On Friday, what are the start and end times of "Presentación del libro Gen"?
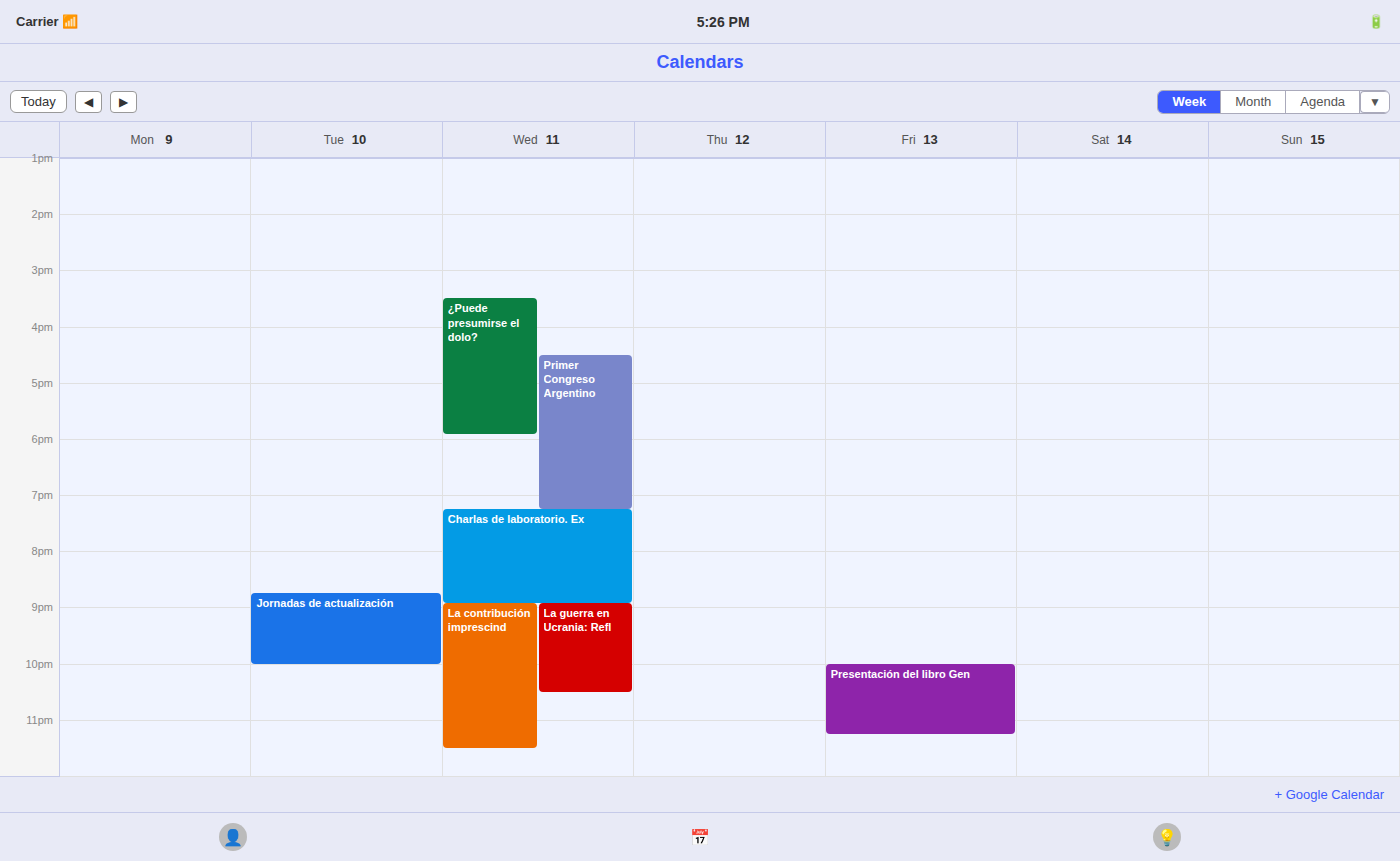
10:00 PM to 11:15 PM